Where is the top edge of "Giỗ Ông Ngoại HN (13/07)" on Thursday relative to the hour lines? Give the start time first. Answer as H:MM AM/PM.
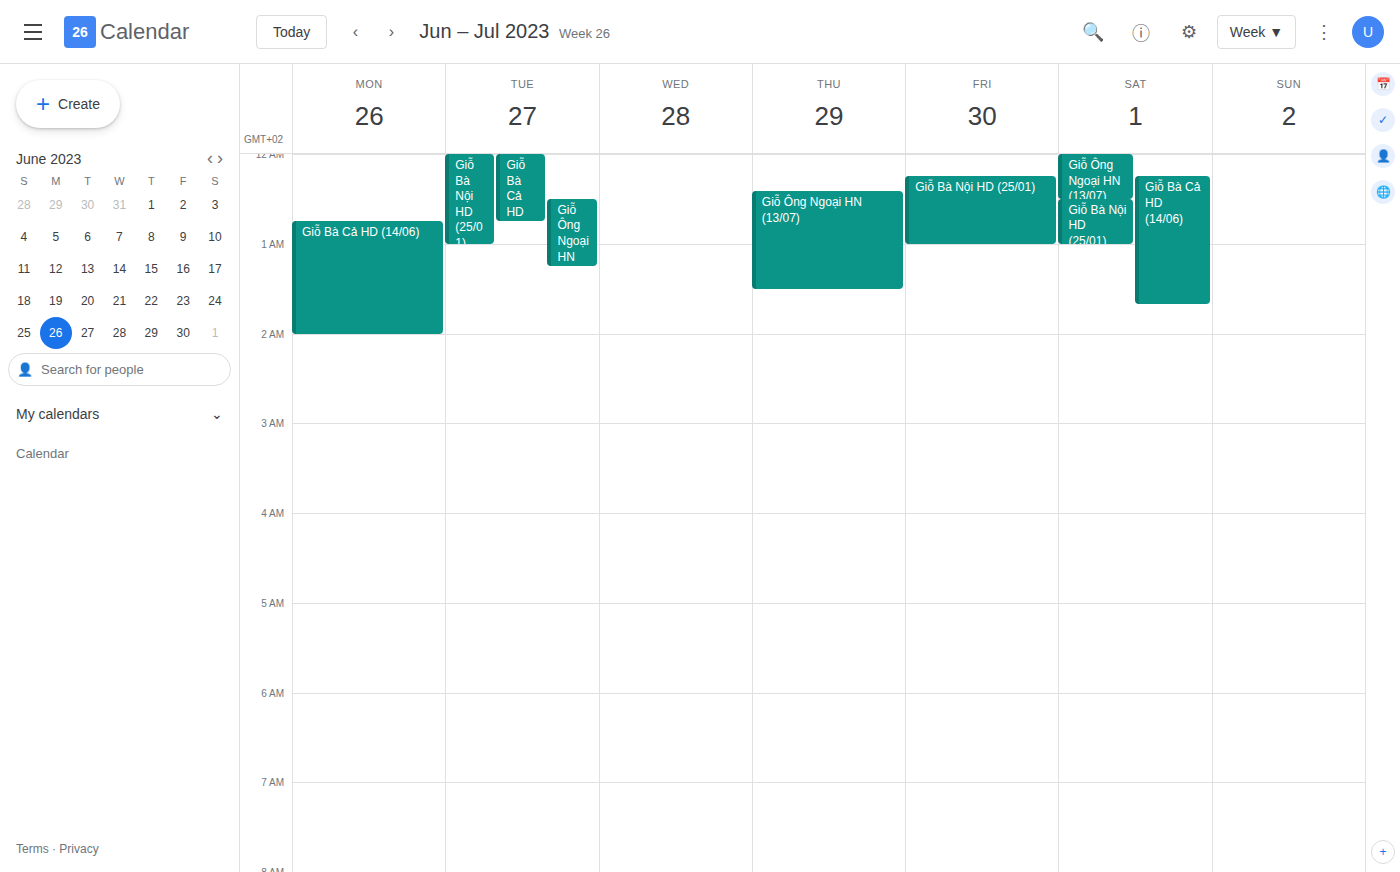
12:25 AM -- neither: 25 minutes below the 12 AM line and 35 minutes above the 1 AM line.